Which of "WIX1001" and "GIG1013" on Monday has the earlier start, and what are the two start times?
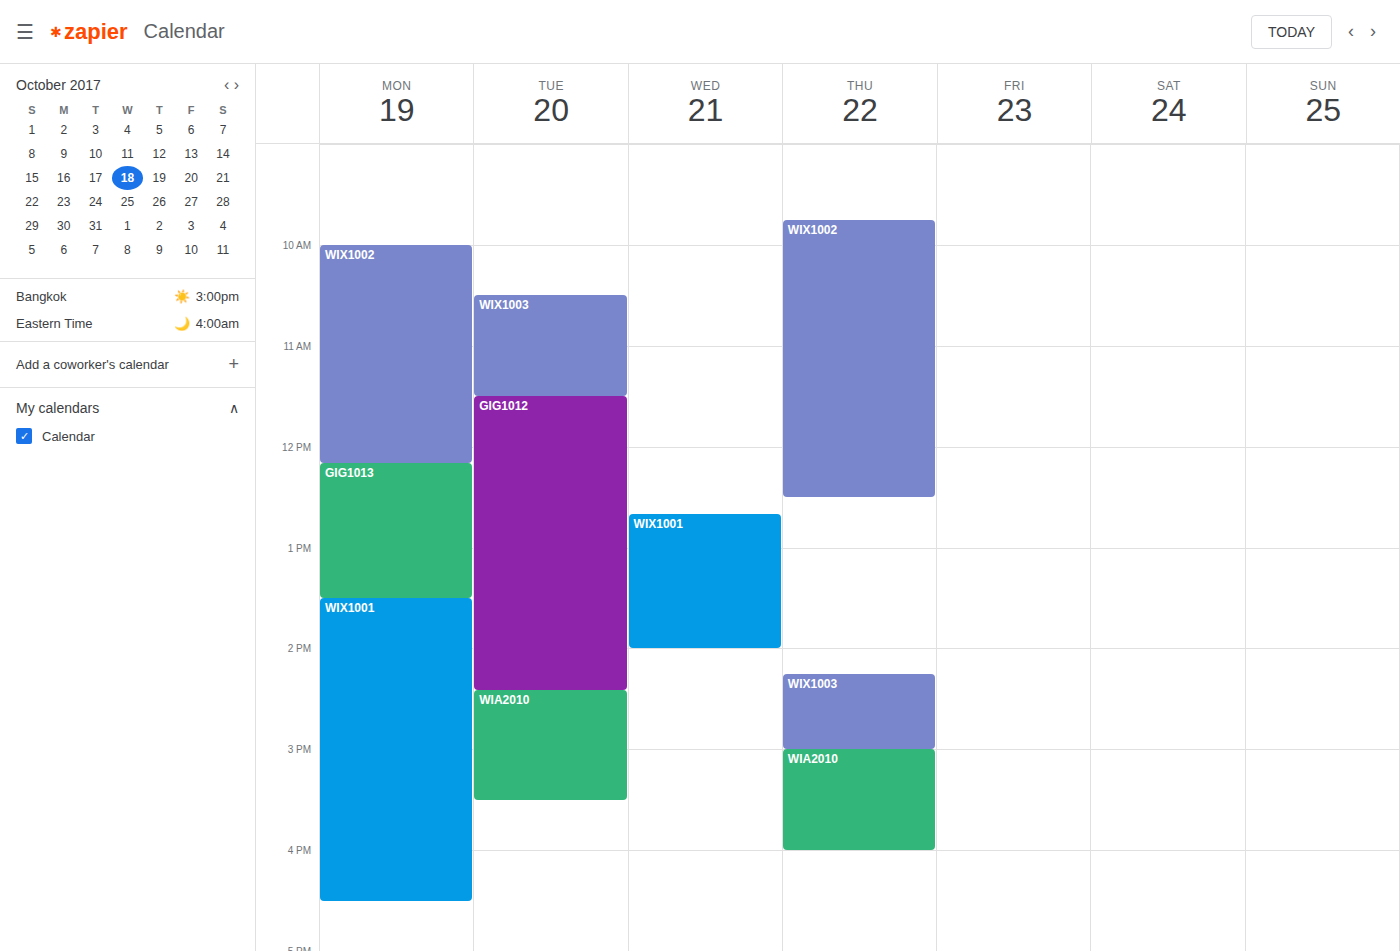
"GIG1013" 12:10 PM; "WIX1001" 1:30 PM.